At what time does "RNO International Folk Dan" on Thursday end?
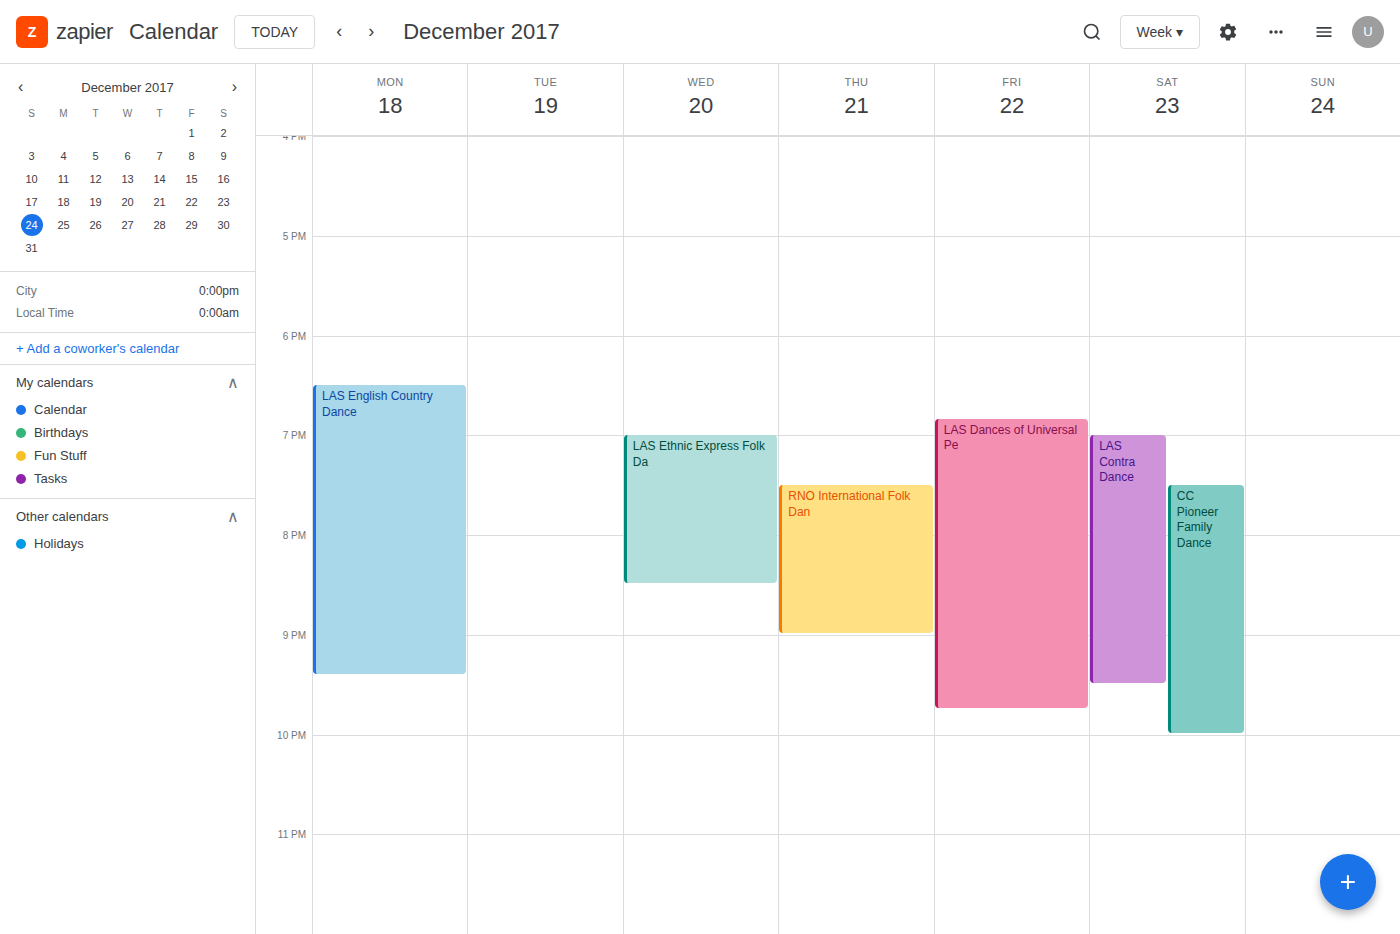
9:00 PM